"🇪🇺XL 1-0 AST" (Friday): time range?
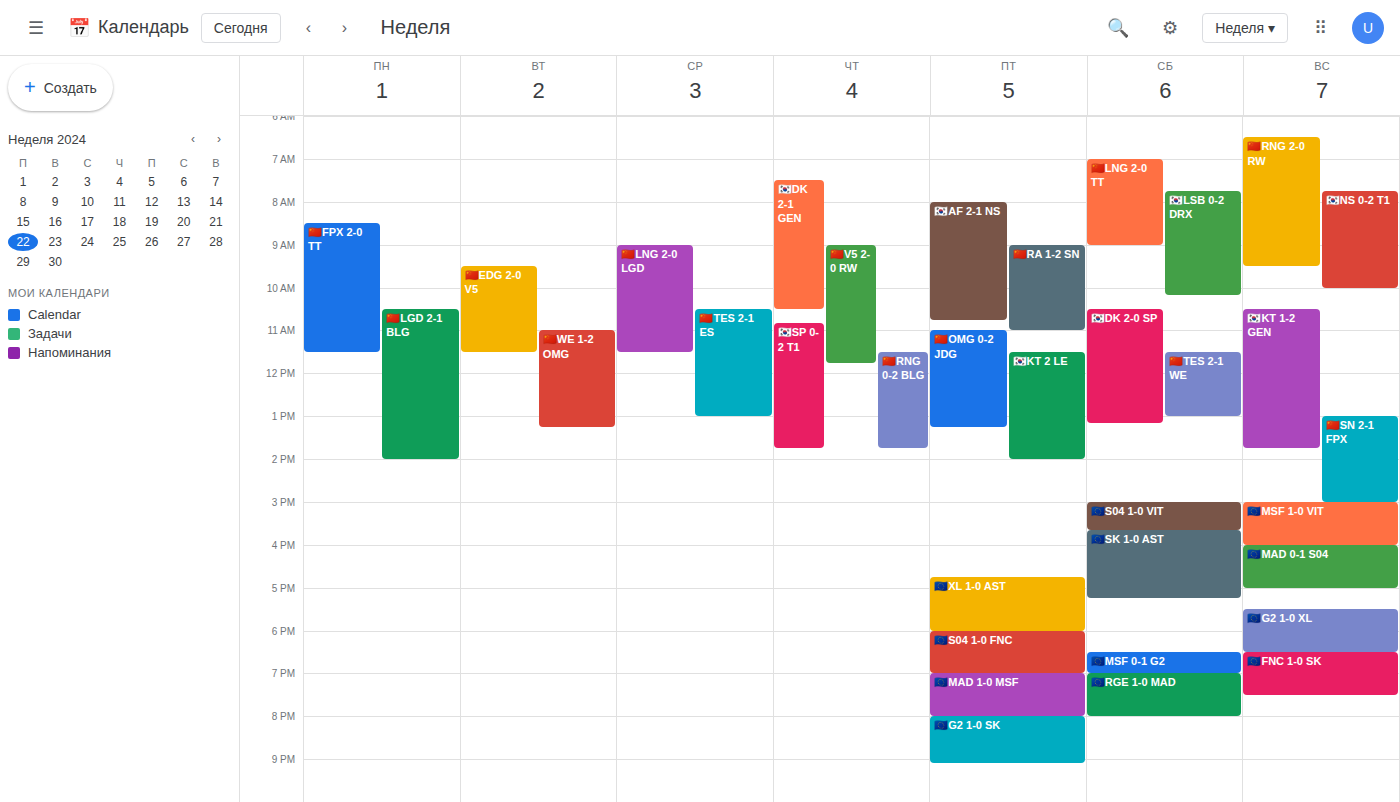
4:45 PM to 6:00 PM